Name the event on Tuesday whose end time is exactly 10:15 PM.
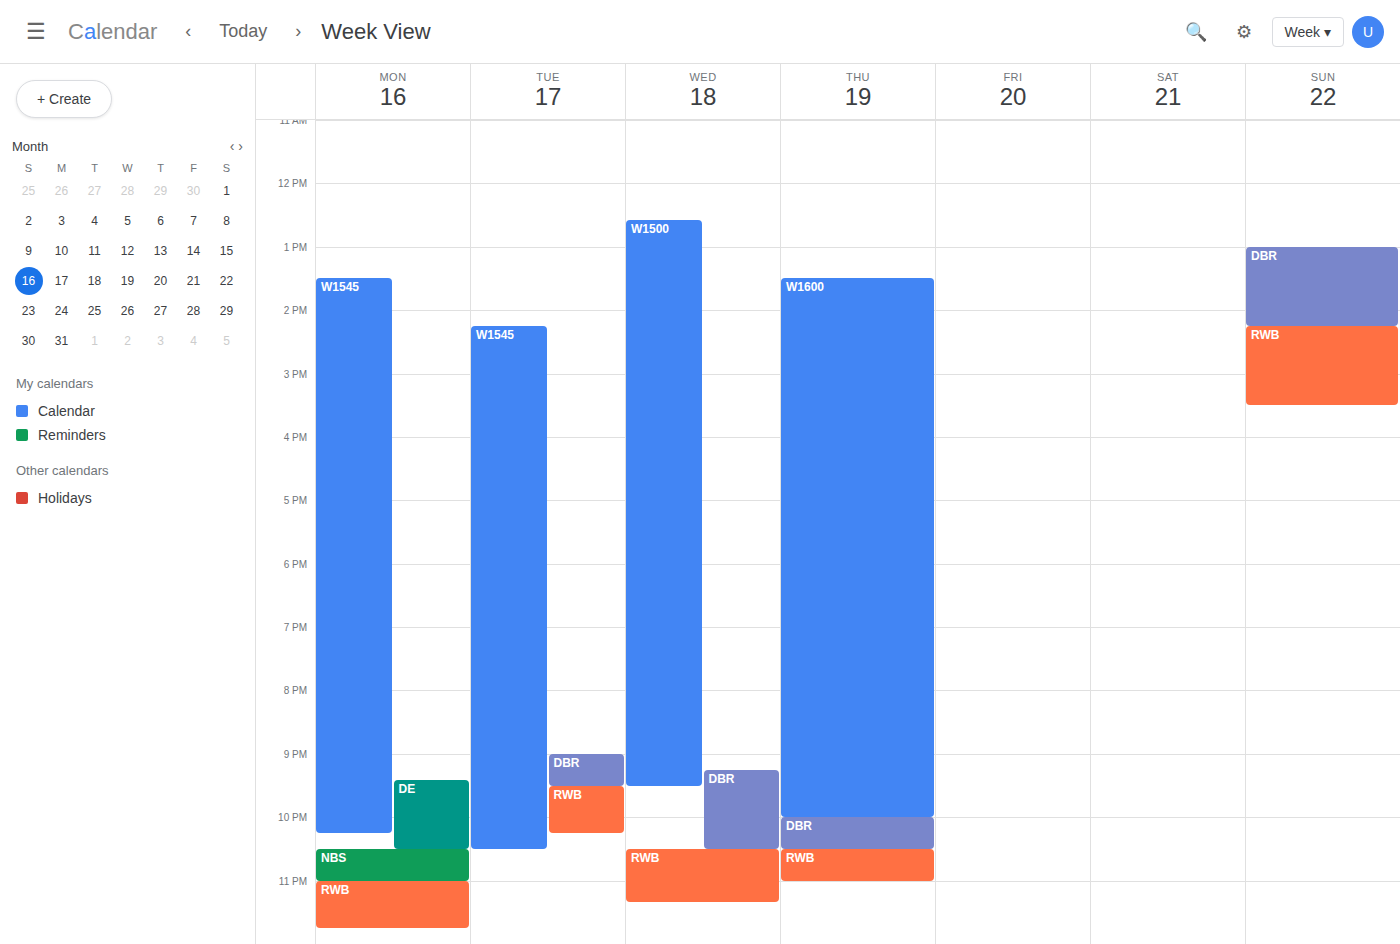
"RWB"